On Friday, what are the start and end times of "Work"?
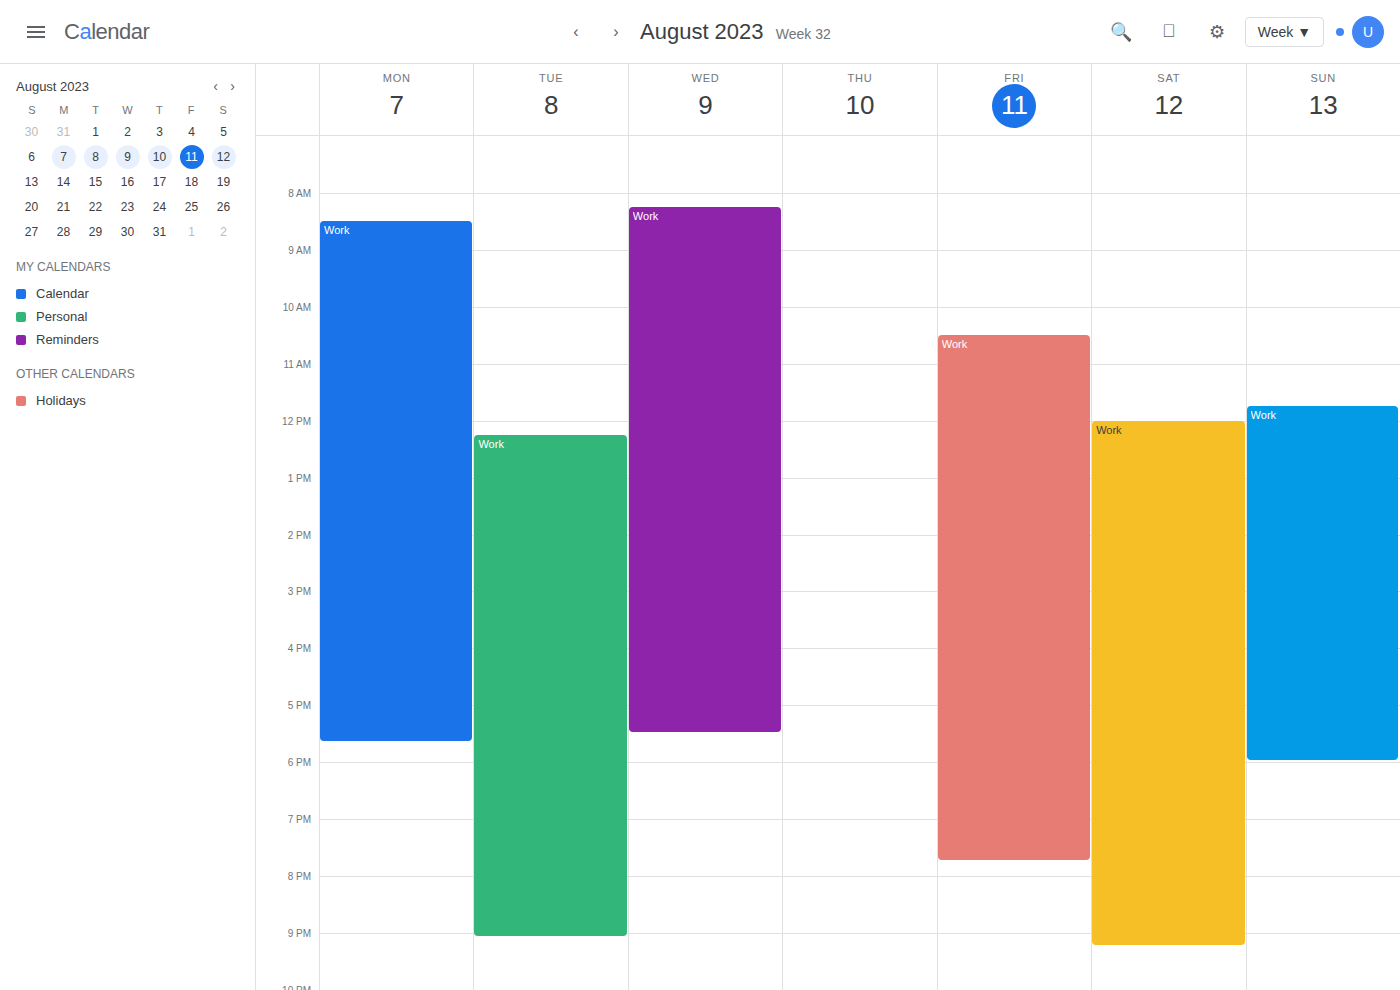
10:30 AM to 7:45 PM